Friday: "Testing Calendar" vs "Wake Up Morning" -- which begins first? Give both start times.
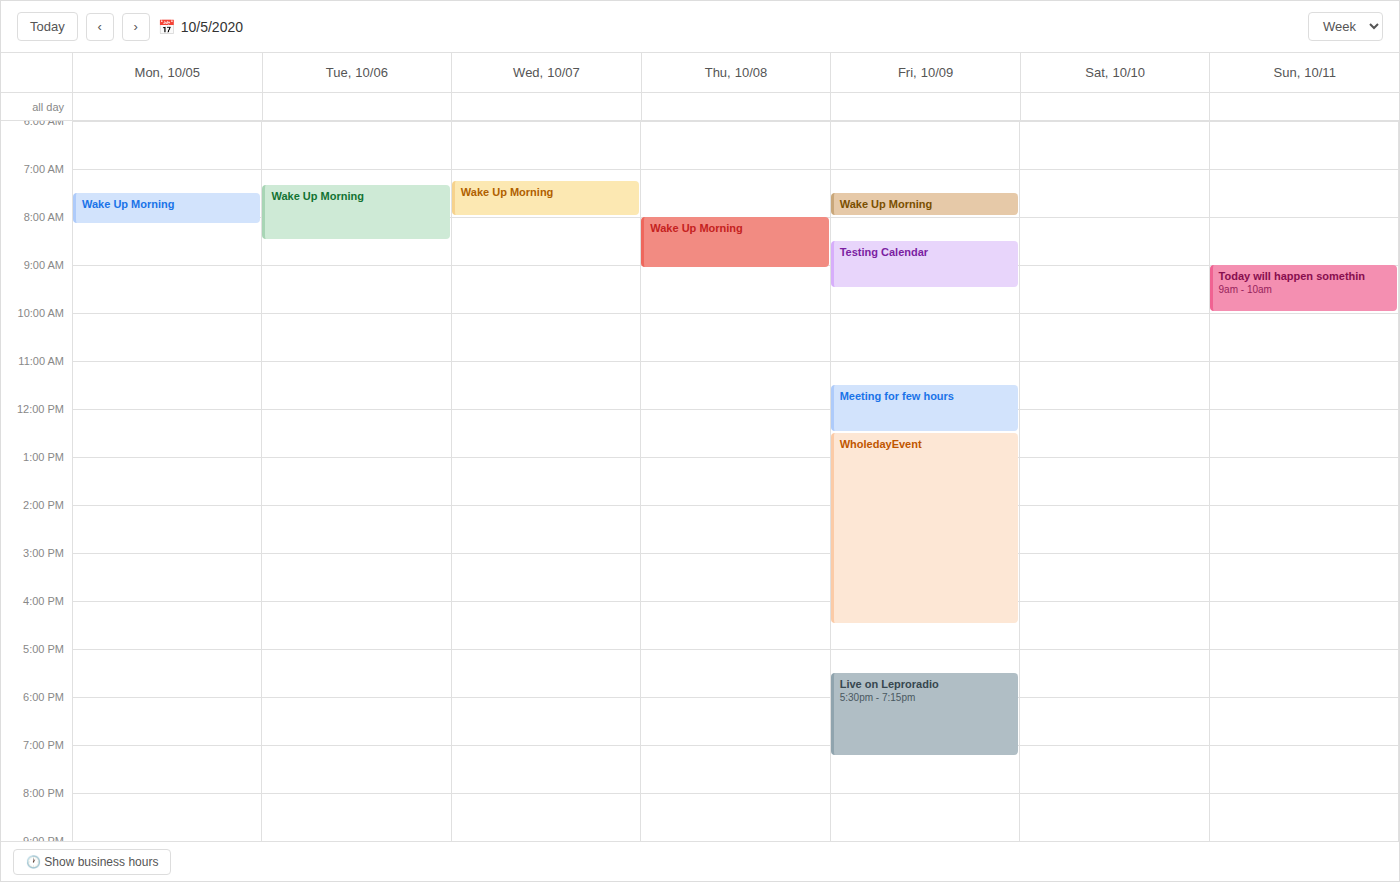
"Wake Up Morning" 07:30; "Testing Calendar" 08:30.